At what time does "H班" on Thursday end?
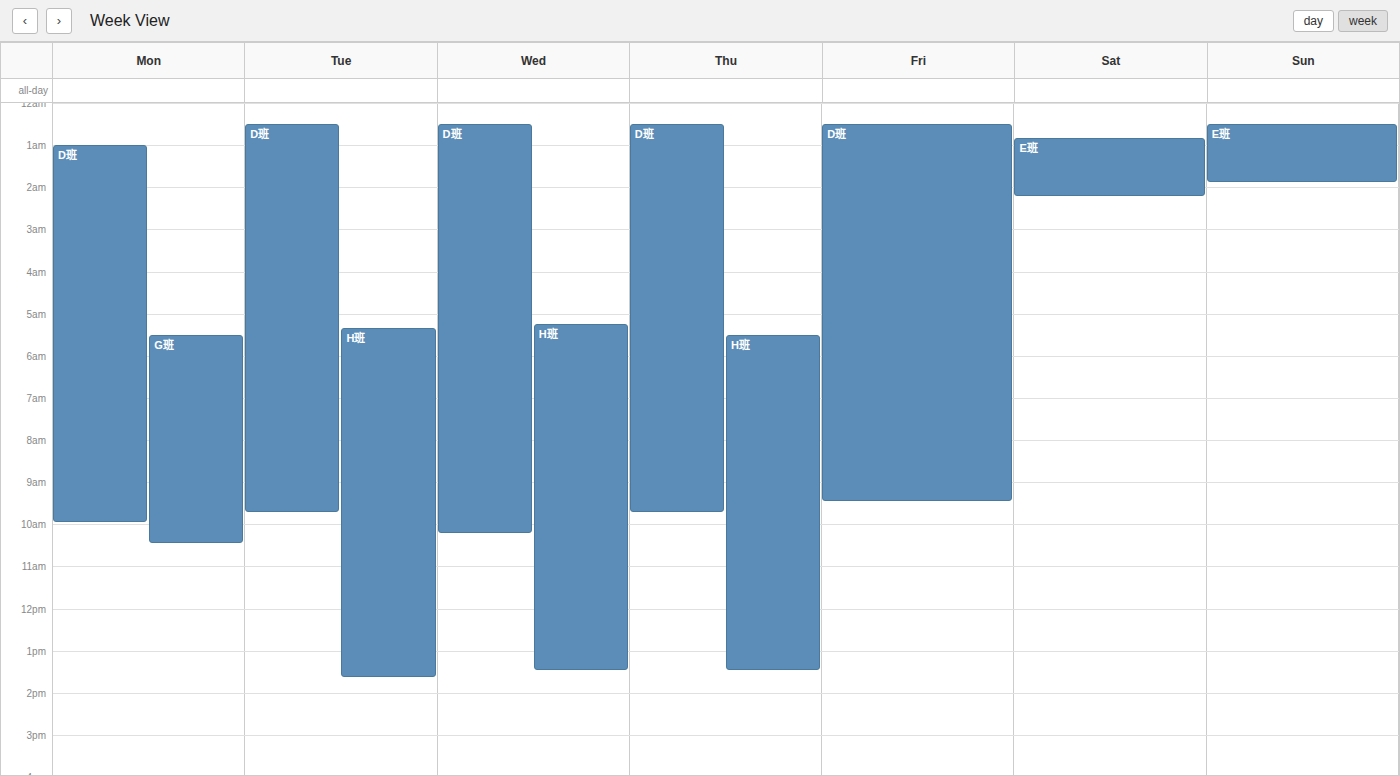
1:30 PM